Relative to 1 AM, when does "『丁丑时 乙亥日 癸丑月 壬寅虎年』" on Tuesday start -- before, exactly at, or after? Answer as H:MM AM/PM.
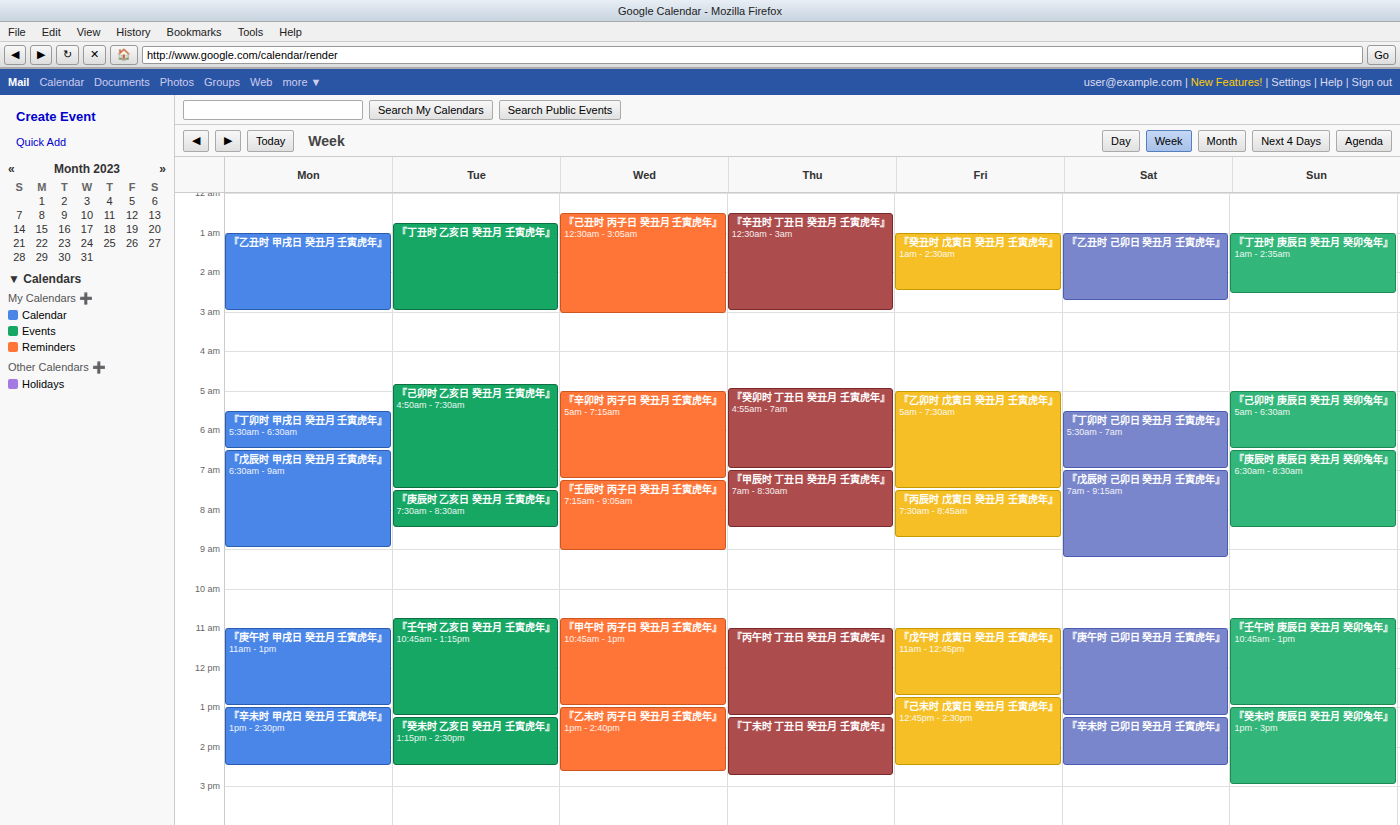
12:45 AM -- before 1 AM, 15 minutes above the 1 AM line.